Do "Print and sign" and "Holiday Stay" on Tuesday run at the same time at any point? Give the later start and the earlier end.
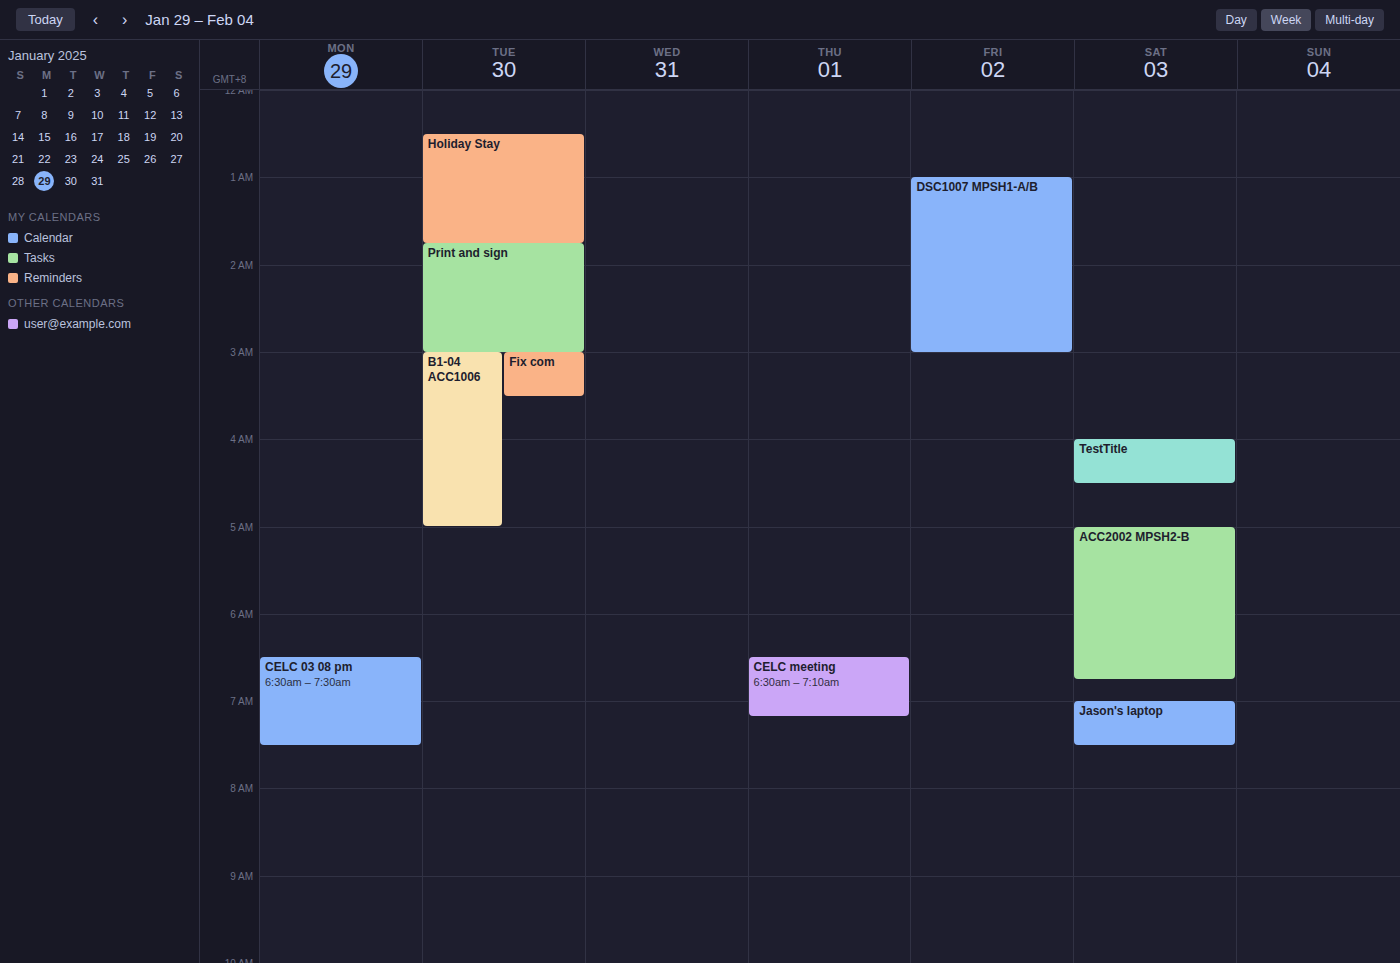
"Holiday Stay" ends at 1:45 AM, exactly when "Print and sign" starts -- they touch but do not overlap.